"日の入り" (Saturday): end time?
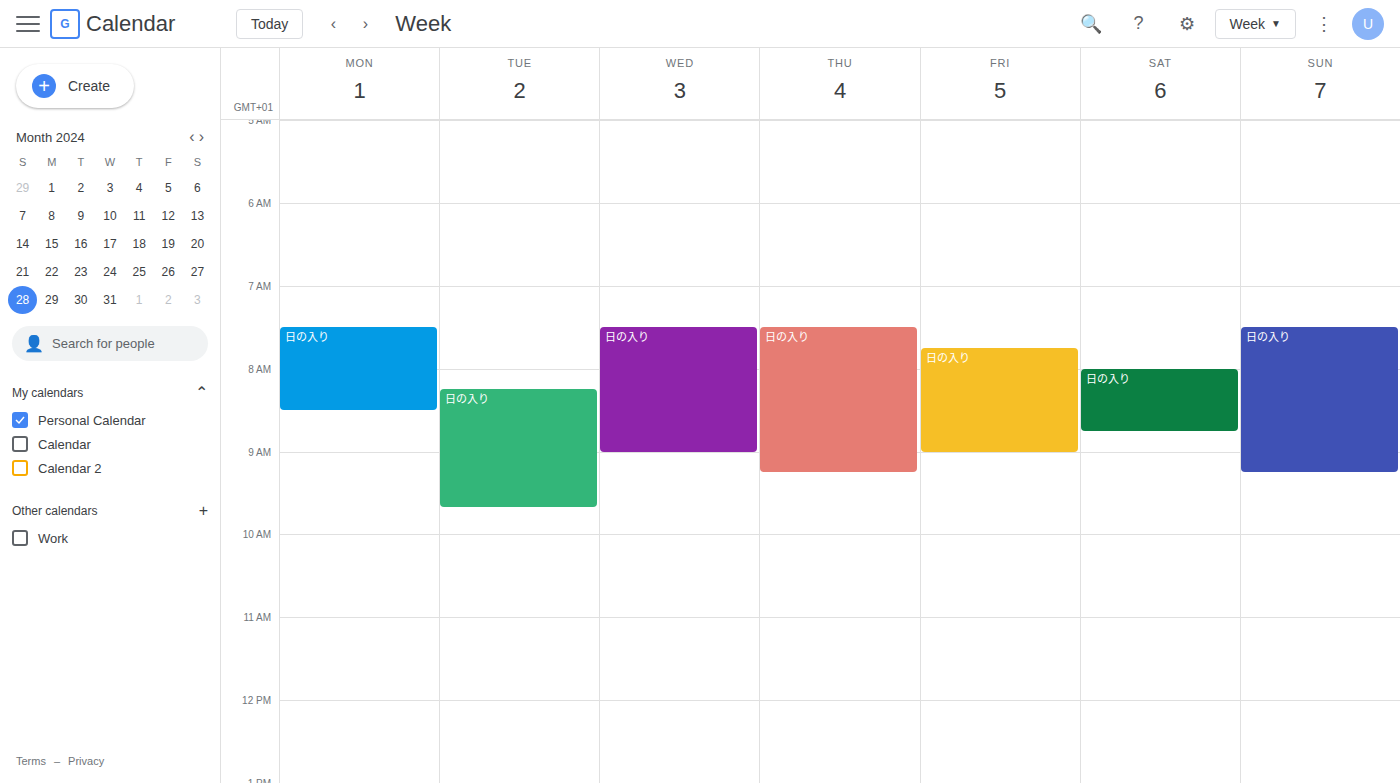
8:45 AM